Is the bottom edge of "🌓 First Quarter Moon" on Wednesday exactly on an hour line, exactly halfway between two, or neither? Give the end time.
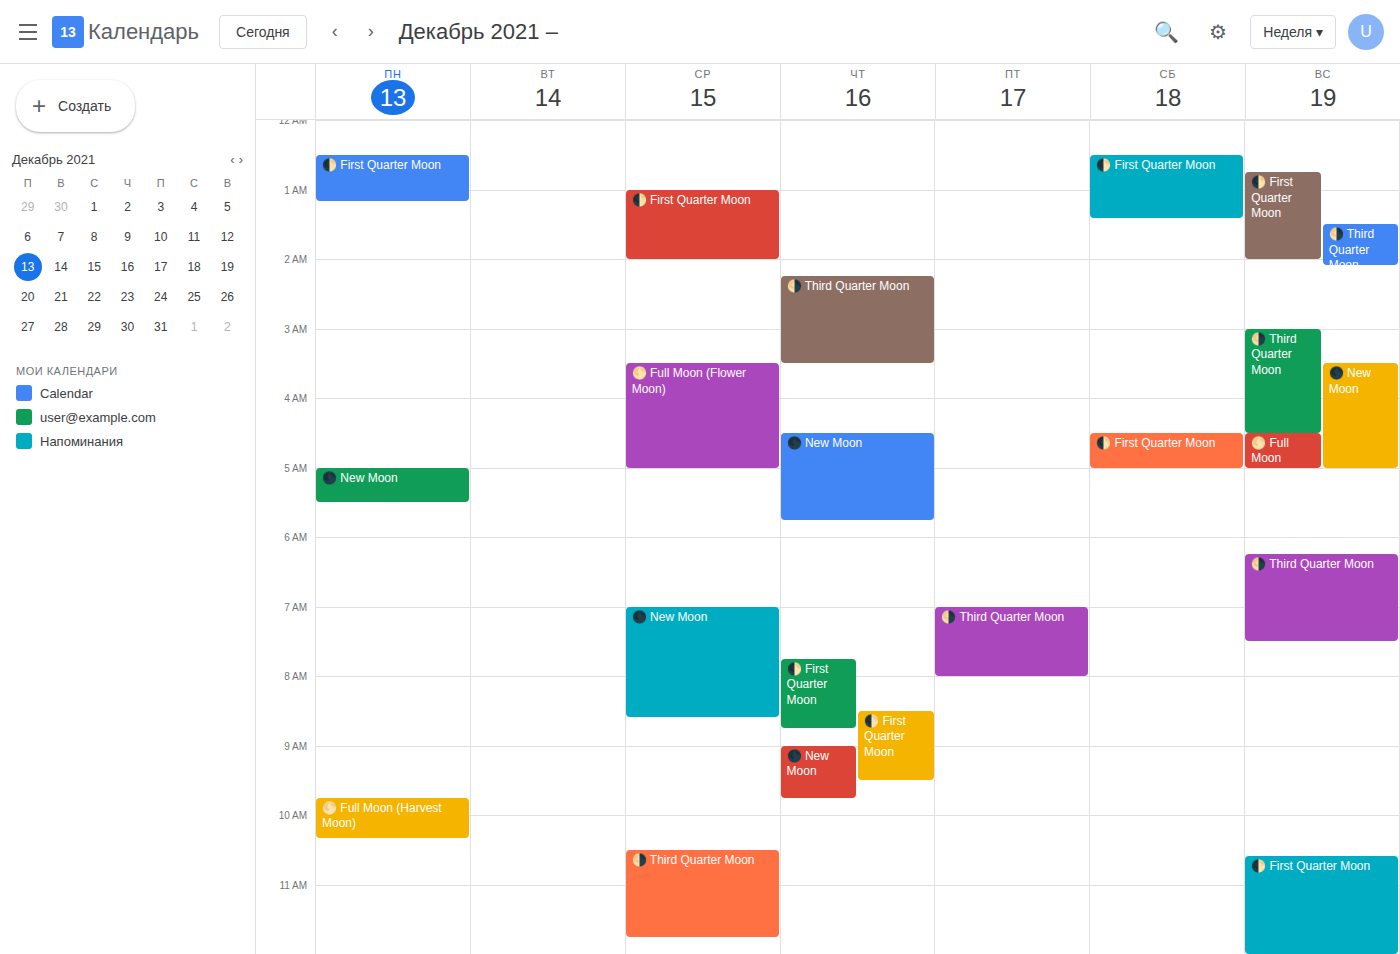
2:00 AM -- exactly on the 2 AM line.